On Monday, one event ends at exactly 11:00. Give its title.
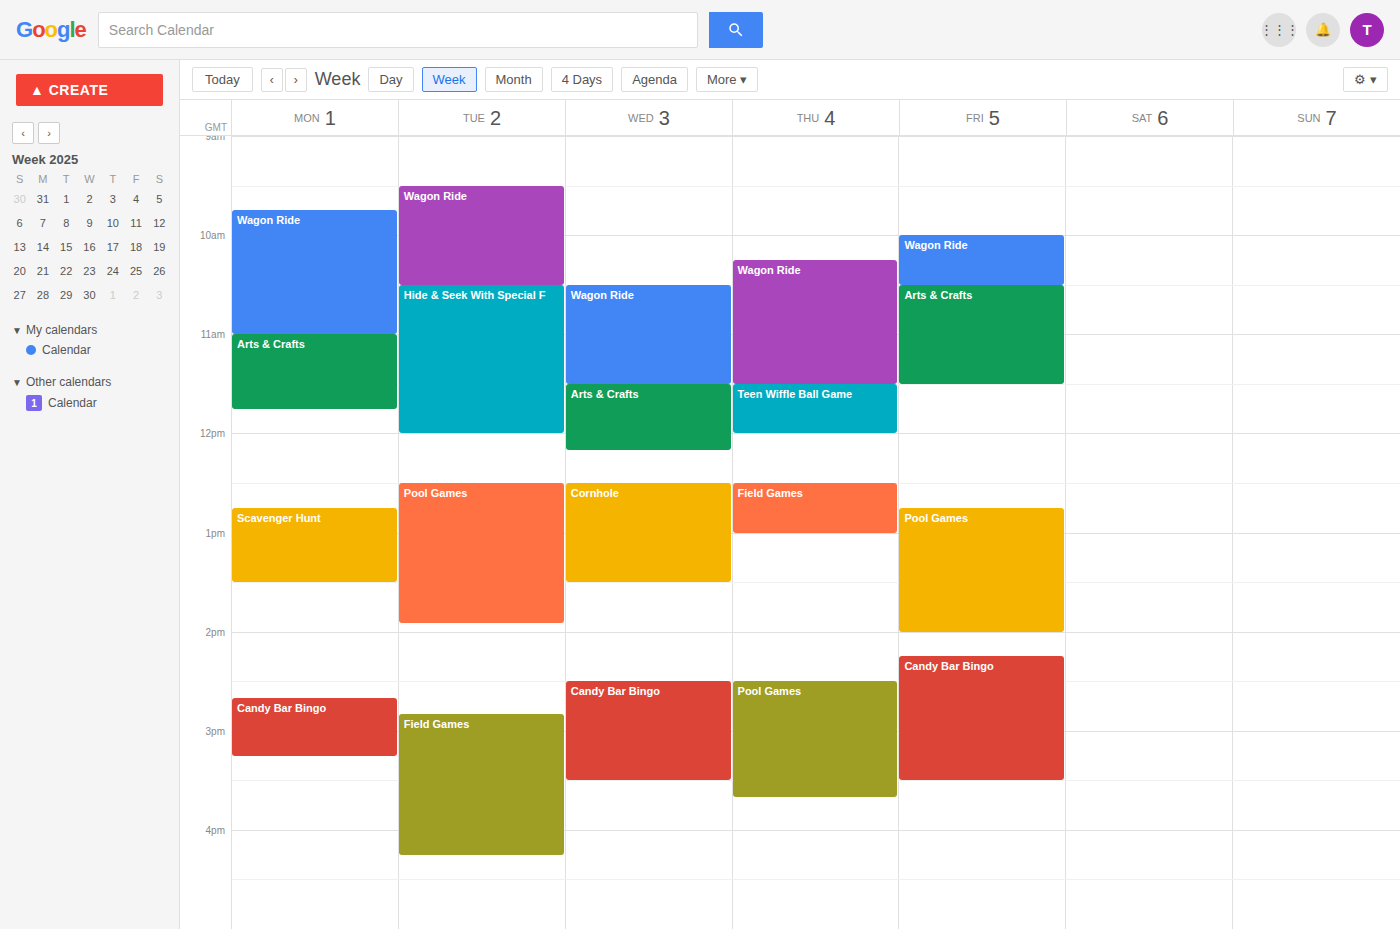
"Wagon Ride"